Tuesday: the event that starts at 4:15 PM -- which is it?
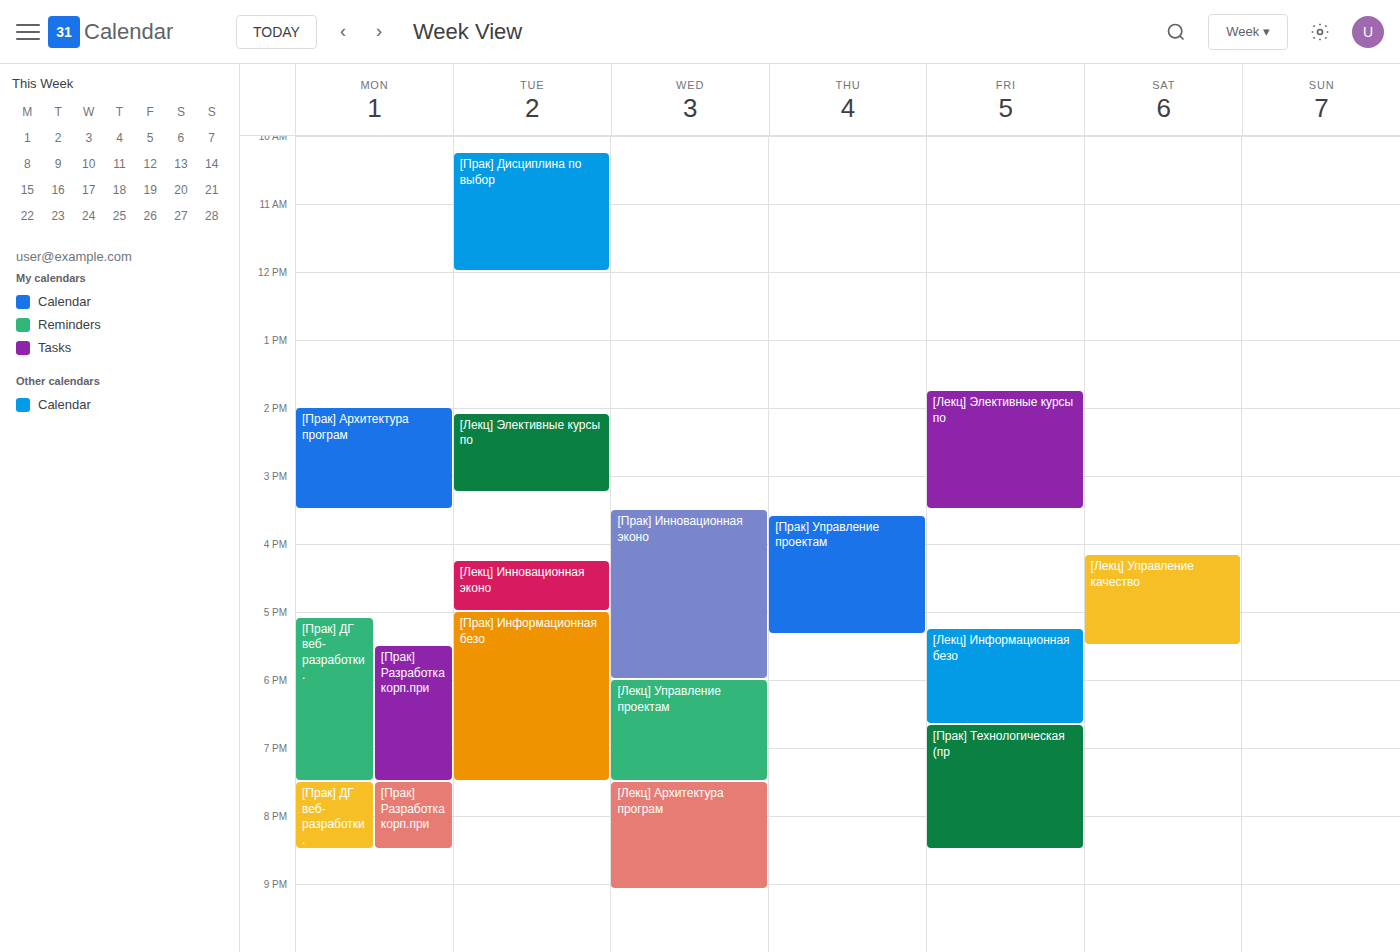
"[Лекц] Инновационная эконо"